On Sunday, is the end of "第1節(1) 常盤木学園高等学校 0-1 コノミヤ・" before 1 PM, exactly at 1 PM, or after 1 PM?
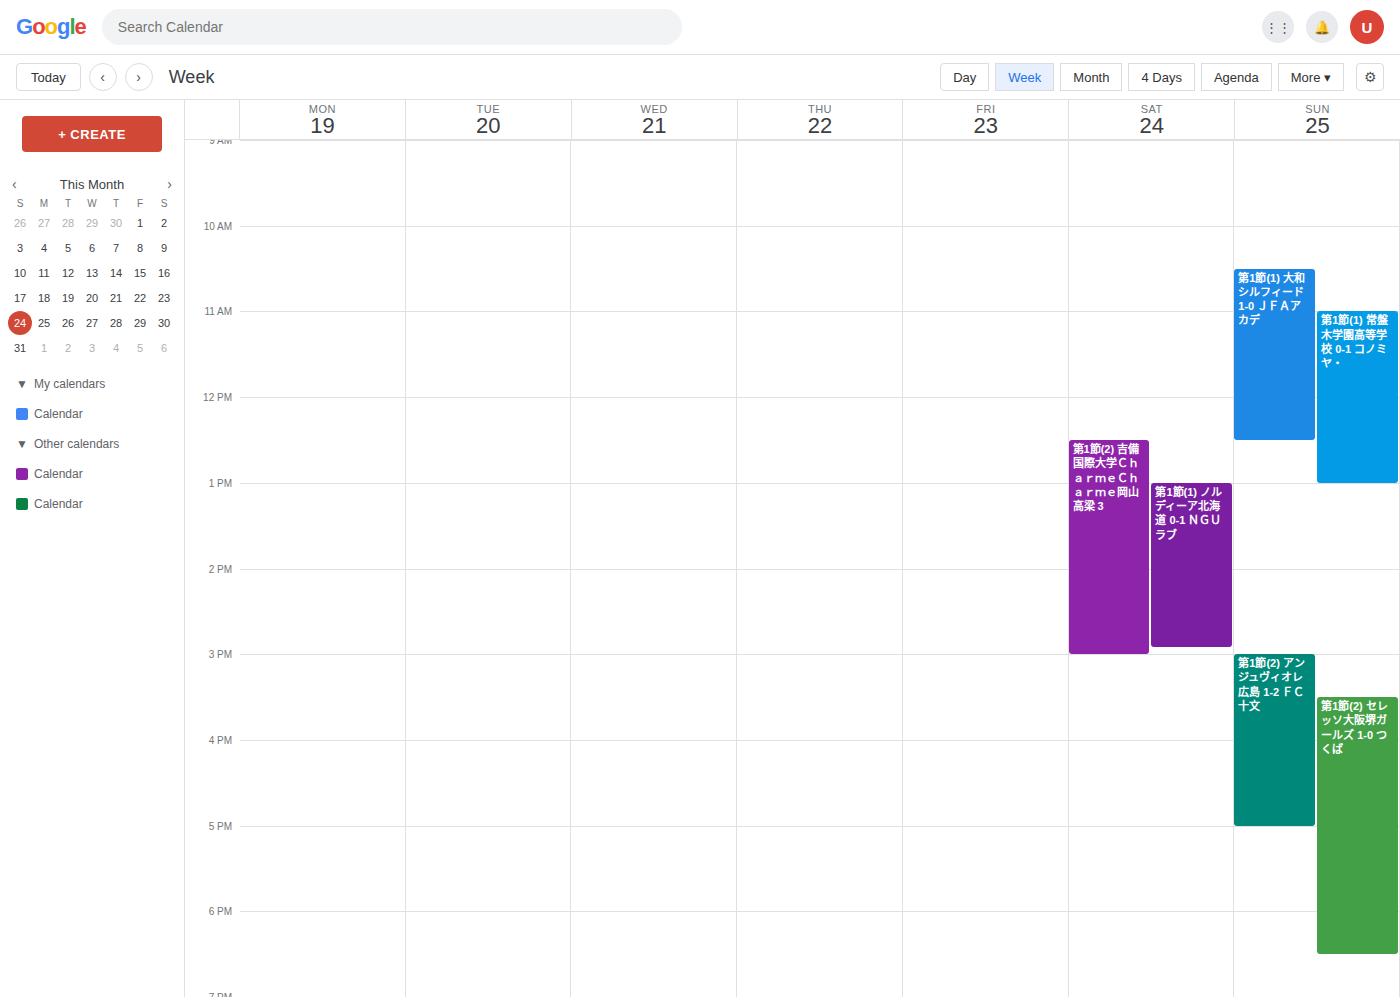
1:00 PM -- exactly at 1 PM, on the 1 PM line.